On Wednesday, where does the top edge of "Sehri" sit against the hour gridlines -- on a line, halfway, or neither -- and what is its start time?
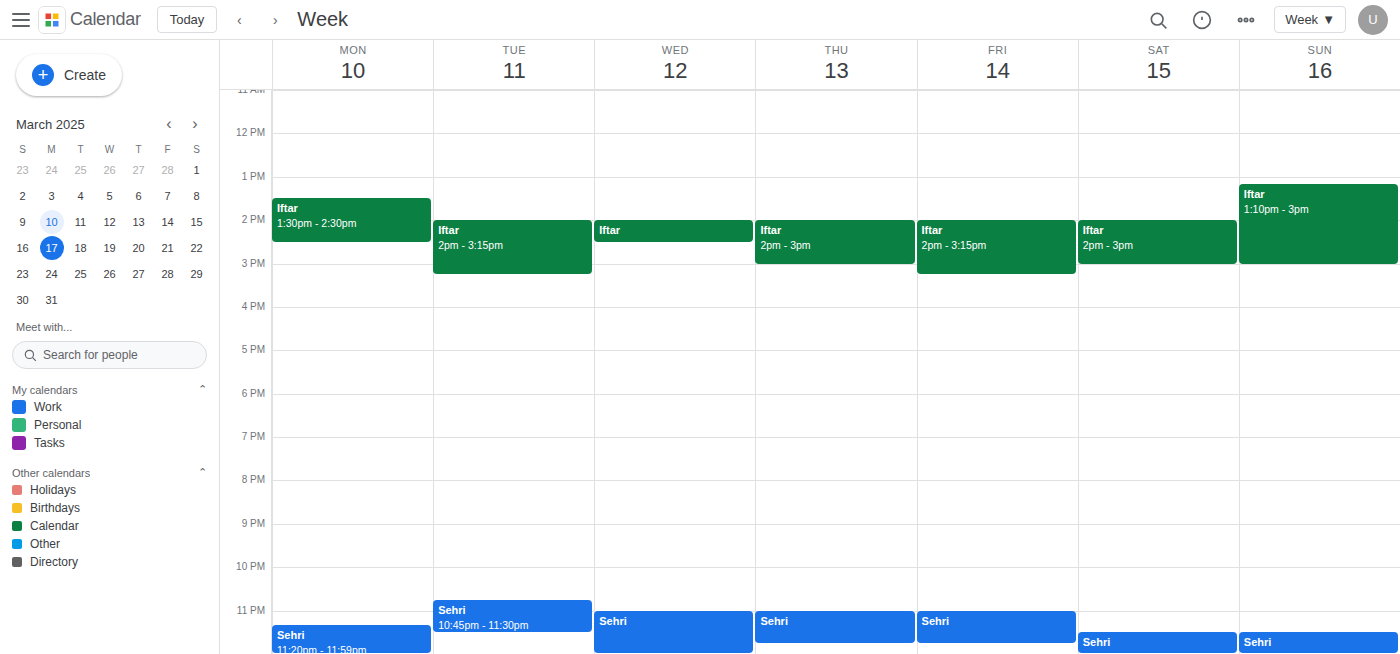
11:00 PM -- exactly on the 11 PM line.